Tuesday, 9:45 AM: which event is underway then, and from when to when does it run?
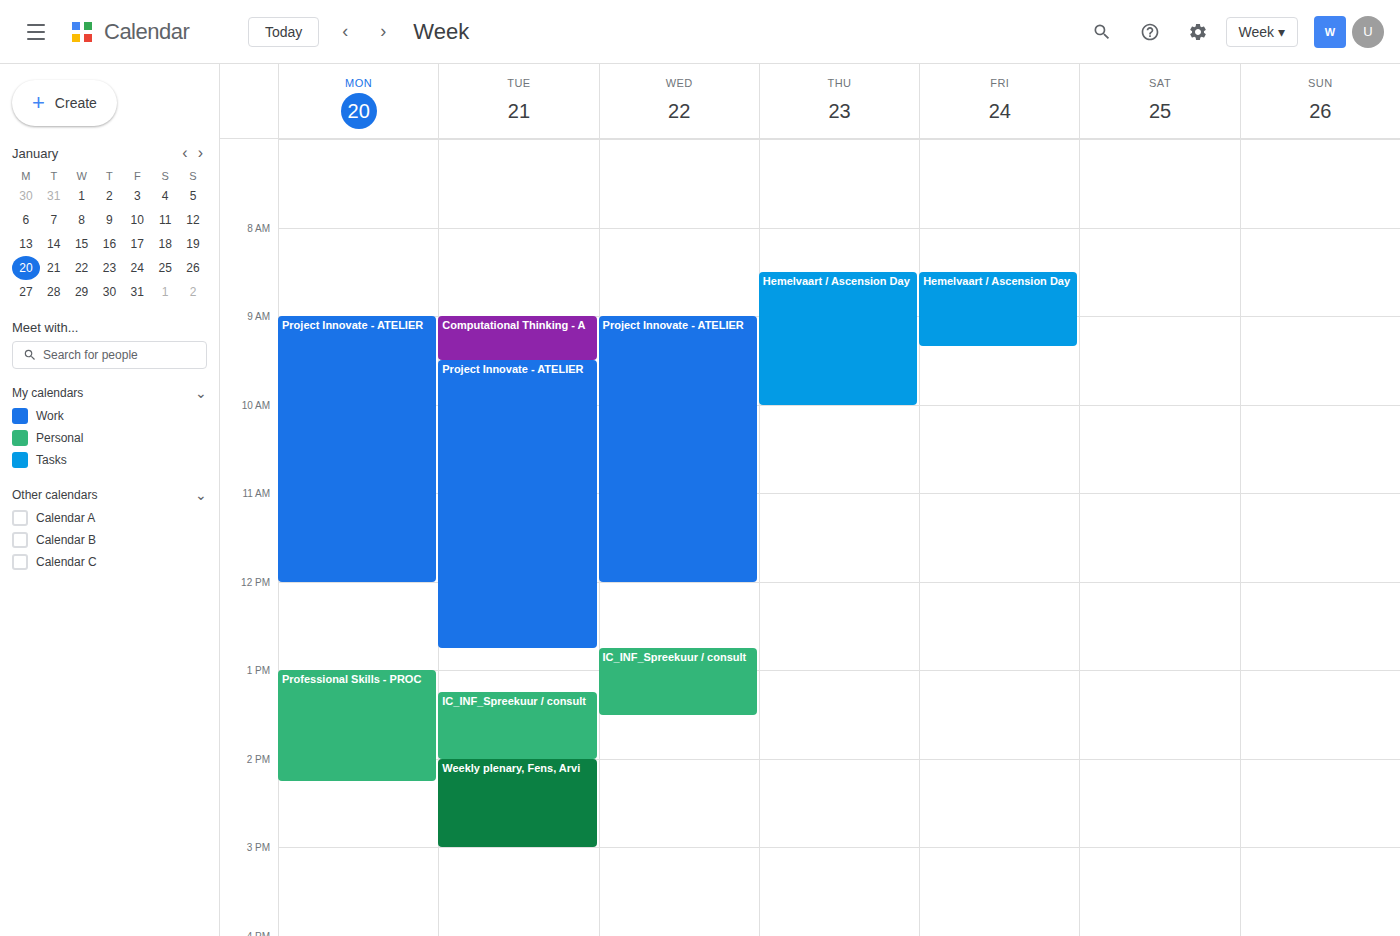
"Project Innovate - ATELIER", 9:30 AM to 12:45 PM